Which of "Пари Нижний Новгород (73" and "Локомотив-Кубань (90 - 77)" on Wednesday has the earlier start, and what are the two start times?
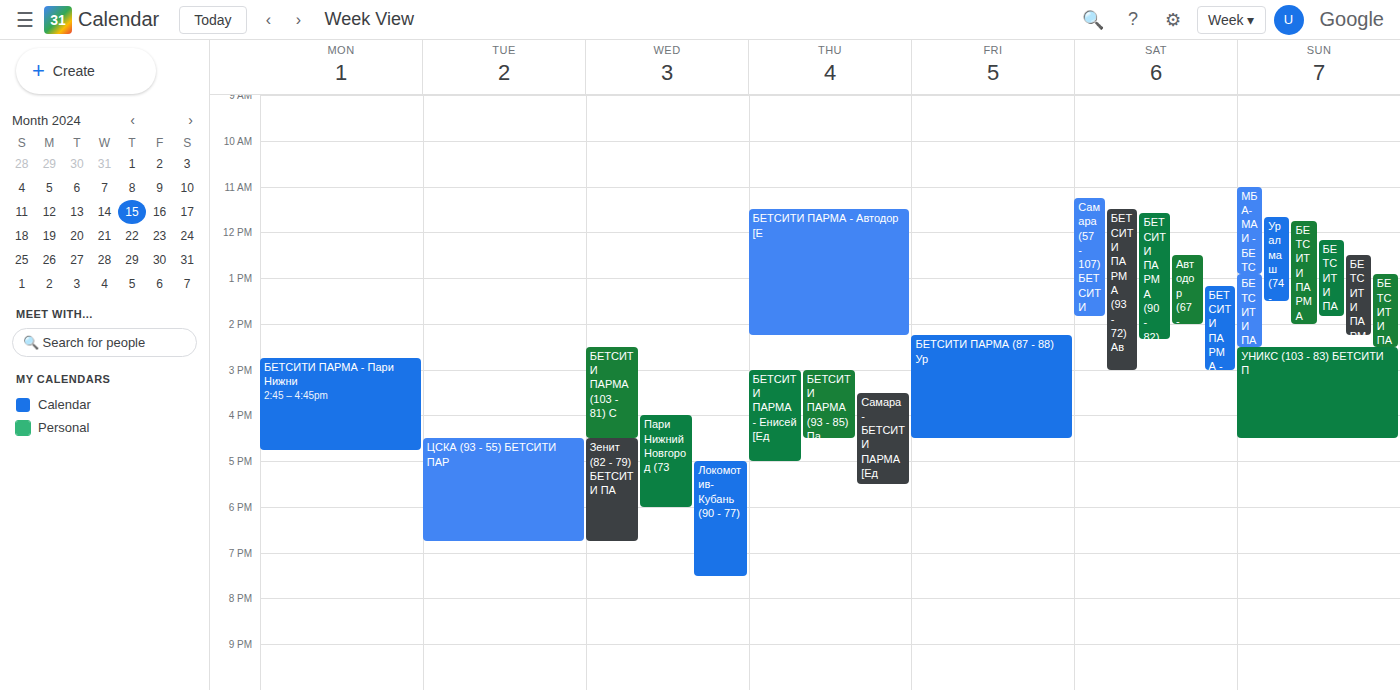
"Пари Нижний Новгород (73" 4:00 PM; "Локомотив-Кубань (90 - 77)" 5:00 PM.